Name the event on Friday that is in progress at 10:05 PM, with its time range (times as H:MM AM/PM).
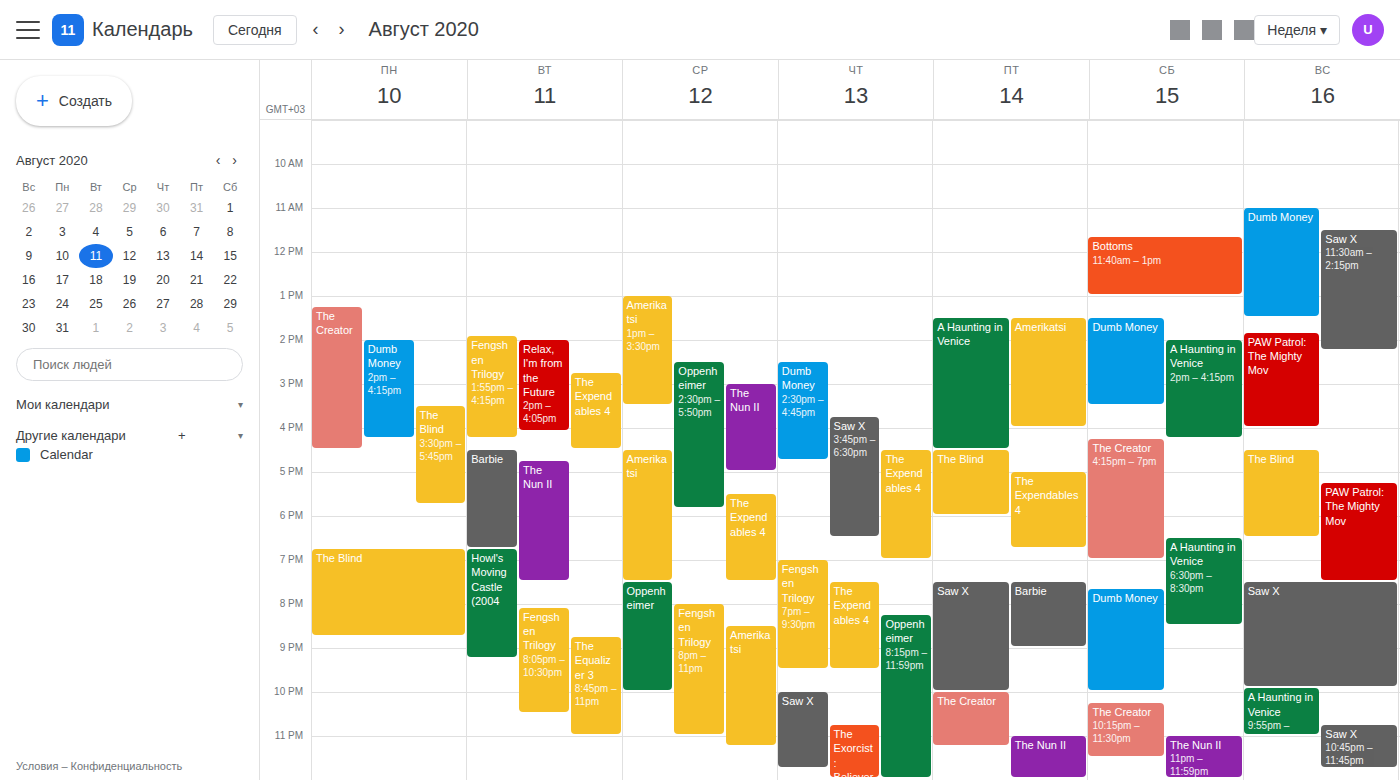
"The Creator", 10:00 PM to 11:15 PM